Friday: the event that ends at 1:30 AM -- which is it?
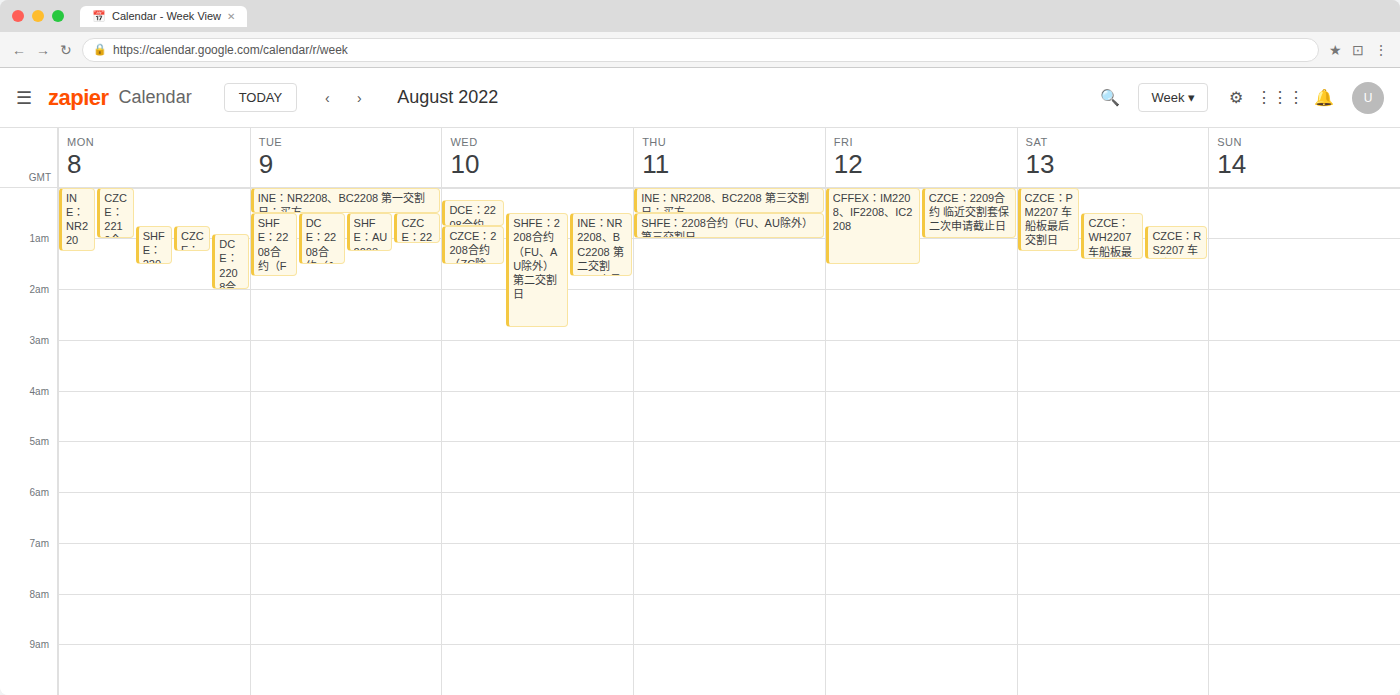
"CFFEX：IM2208、IF2208、IC2208"